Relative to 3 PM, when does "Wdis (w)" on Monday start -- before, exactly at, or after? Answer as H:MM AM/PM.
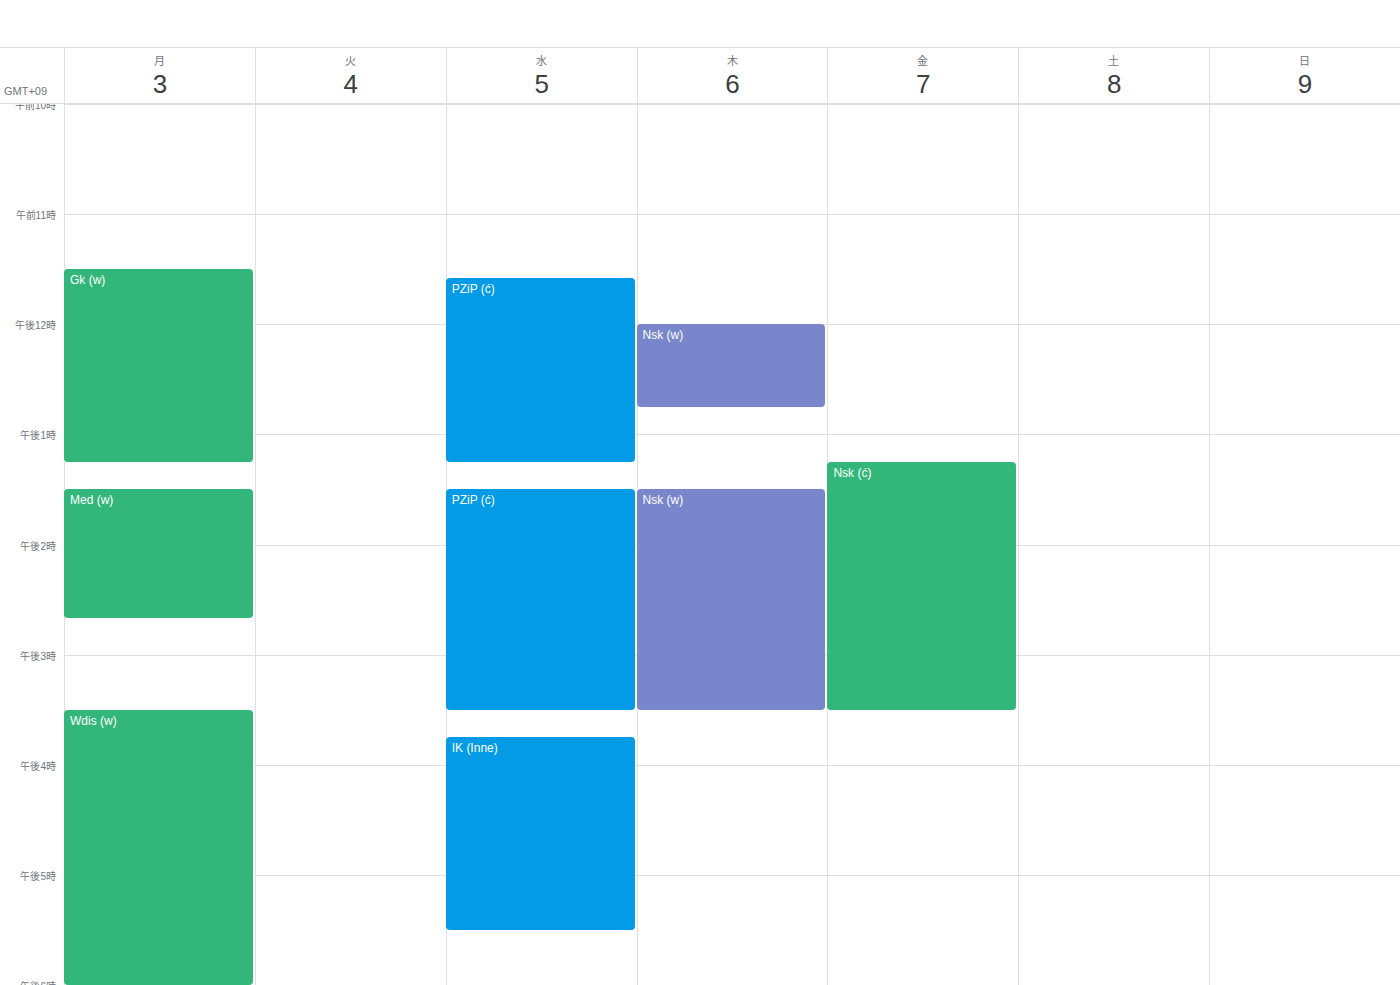
3:30 PM -- after 3 PM, 30 minutes below the 3 PM line.